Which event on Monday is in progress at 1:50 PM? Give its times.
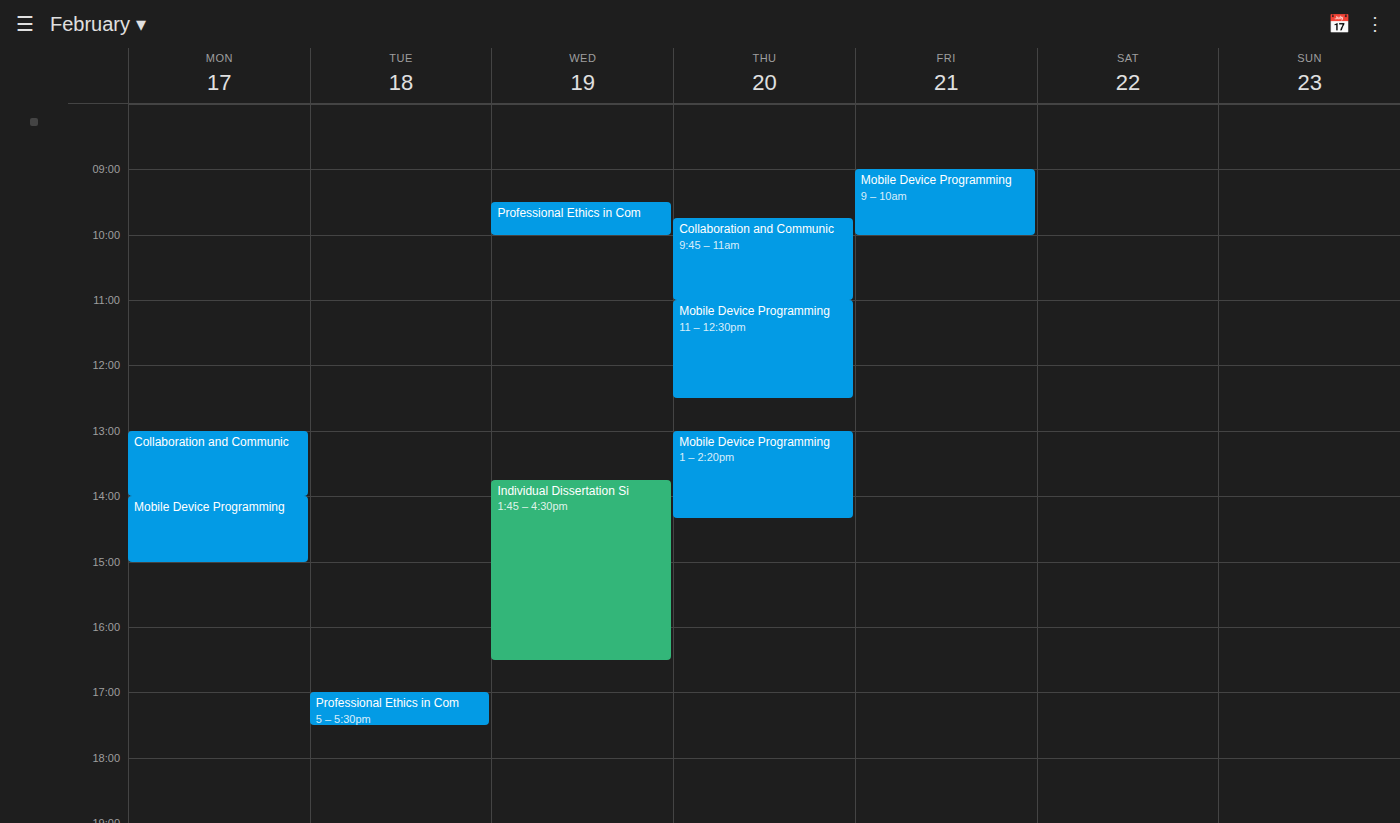
"Collaboration and Communic", 1:00 PM to 2:00 PM